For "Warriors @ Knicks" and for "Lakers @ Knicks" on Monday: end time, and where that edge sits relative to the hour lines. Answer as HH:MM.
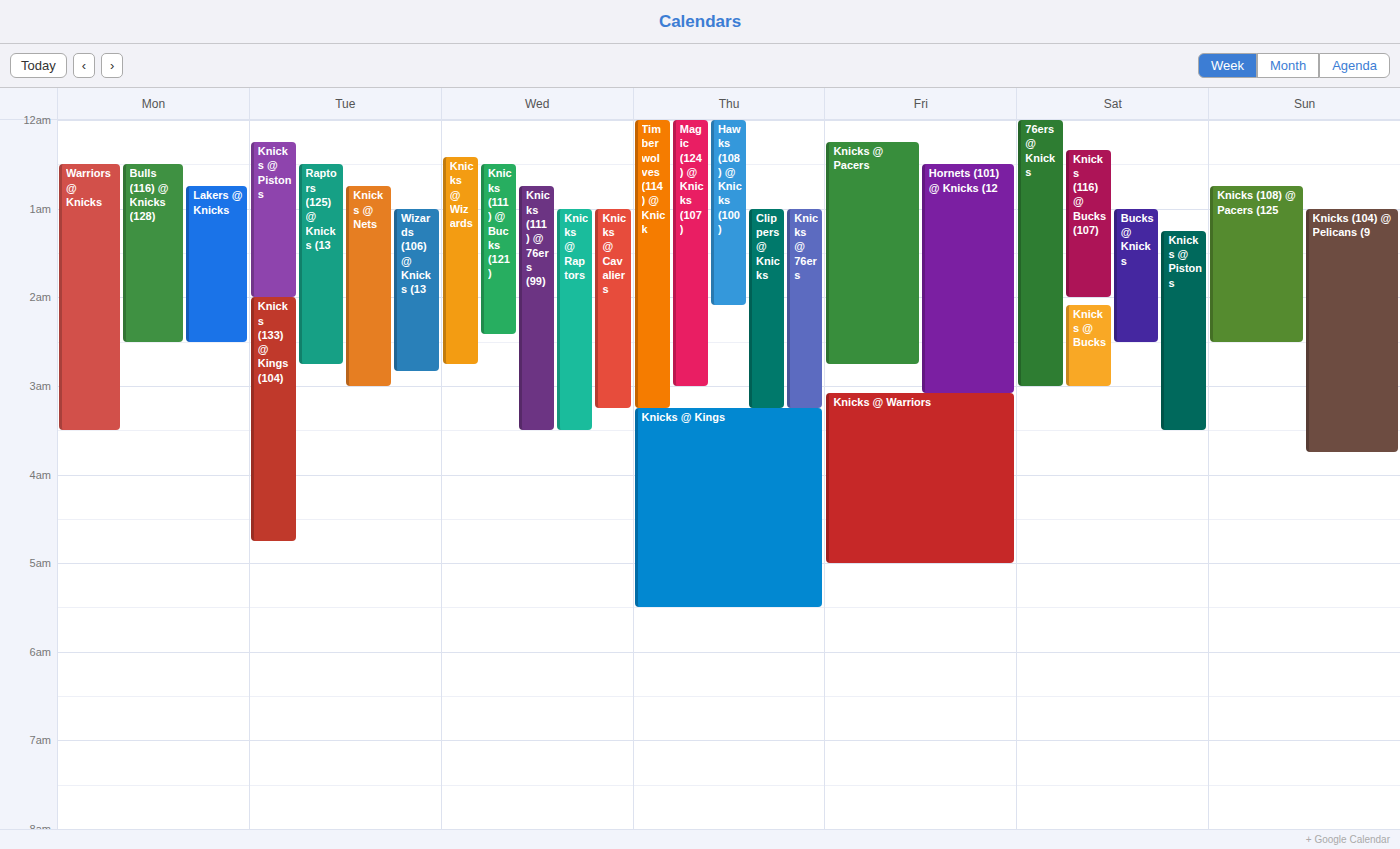
"Warriors @ Knicks": 03:30, halfway between the 03:00 and 04:00 lines. "Lakers @ Knicks": 02:30, halfway between the 02:00 and 03:00 lines.